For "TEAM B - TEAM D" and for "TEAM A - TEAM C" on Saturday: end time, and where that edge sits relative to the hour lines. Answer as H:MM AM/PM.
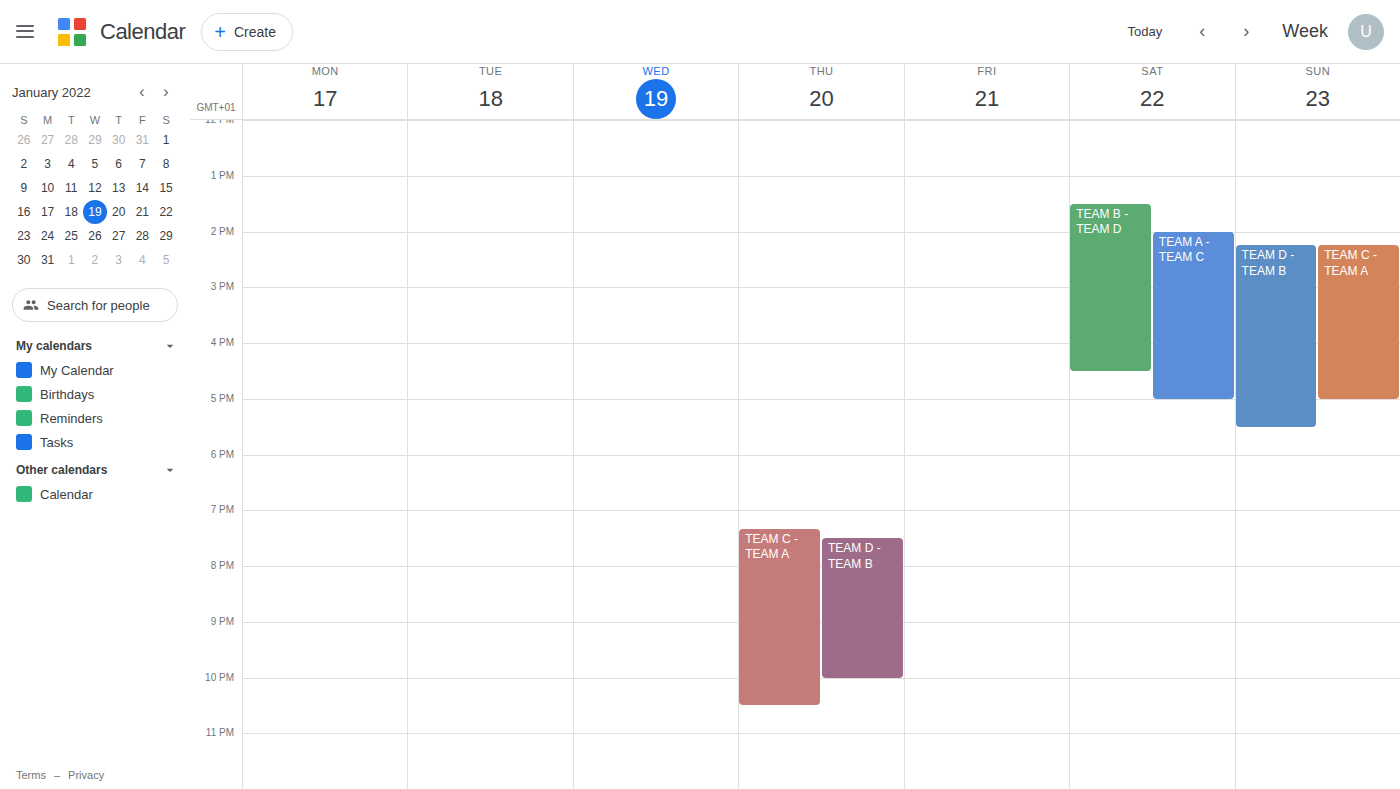
"TEAM B - TEAM D": 4:30 PM, halfway between the 4 PM and 5 PM lines. "TEAM A - TEAM C": 5:00 PM, exactly on the 5 PM line.